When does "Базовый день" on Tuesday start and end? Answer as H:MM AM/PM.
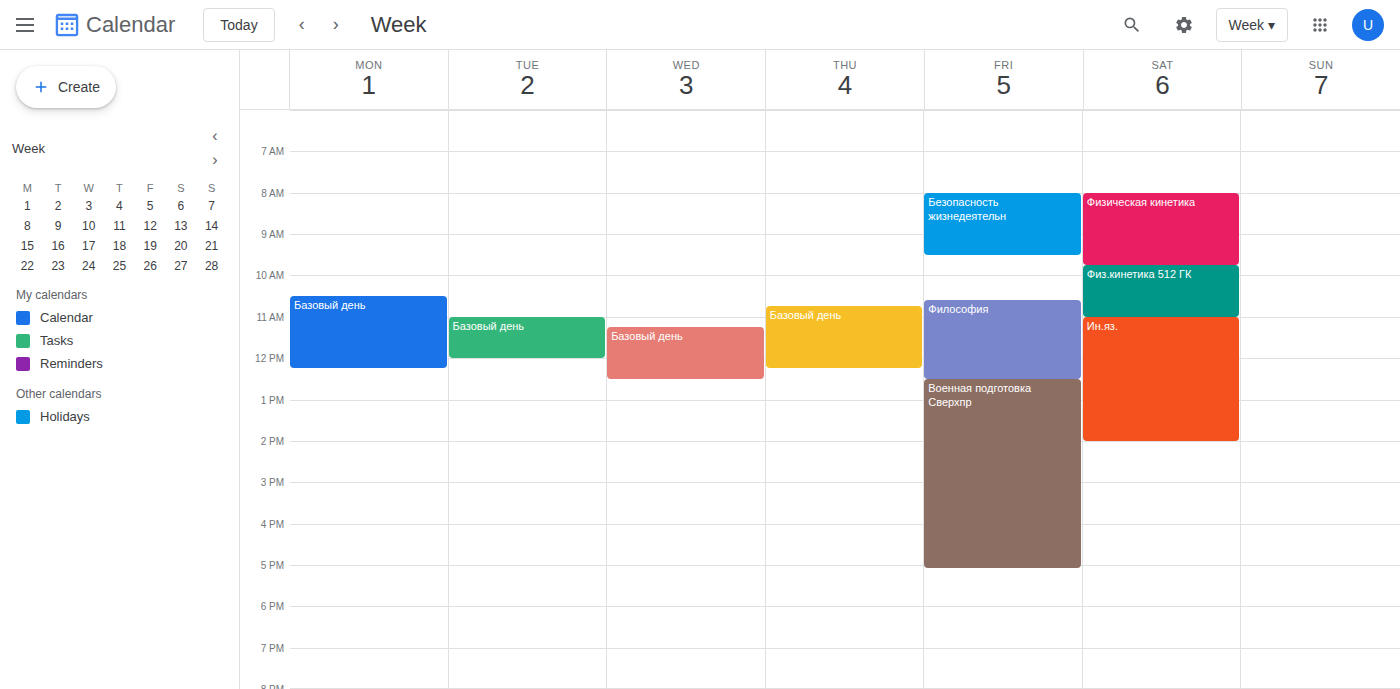
11:00 AM to 12:00 PM